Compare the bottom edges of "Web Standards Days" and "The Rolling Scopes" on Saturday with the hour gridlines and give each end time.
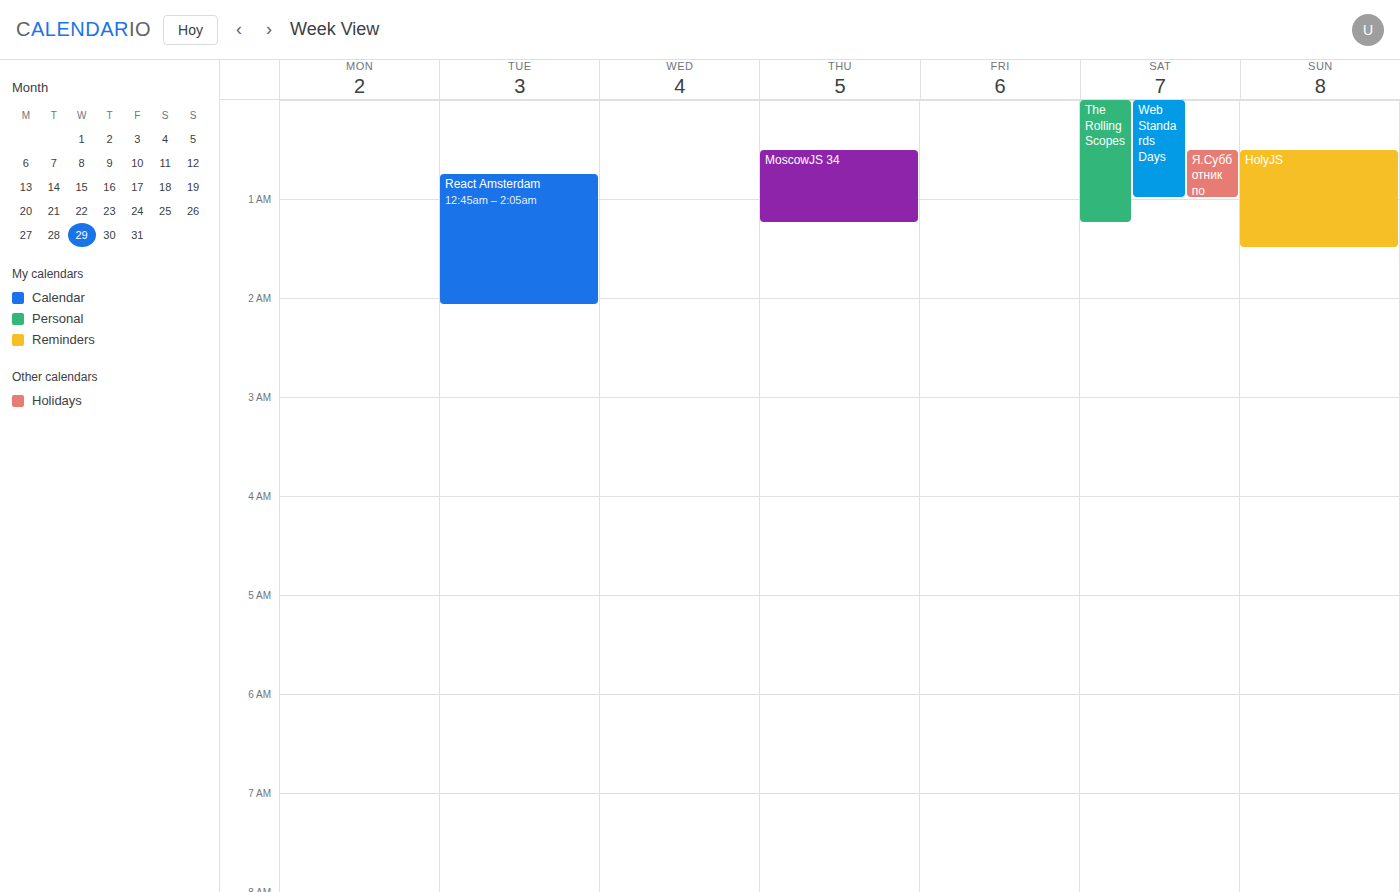
"Web Standards Days": 1:00 AM, exactly on the 1 AM line. "The Rolling Scopes": 1:15 AM, neither: a quarter of the way from the 1 AM line to the 2 AM line.